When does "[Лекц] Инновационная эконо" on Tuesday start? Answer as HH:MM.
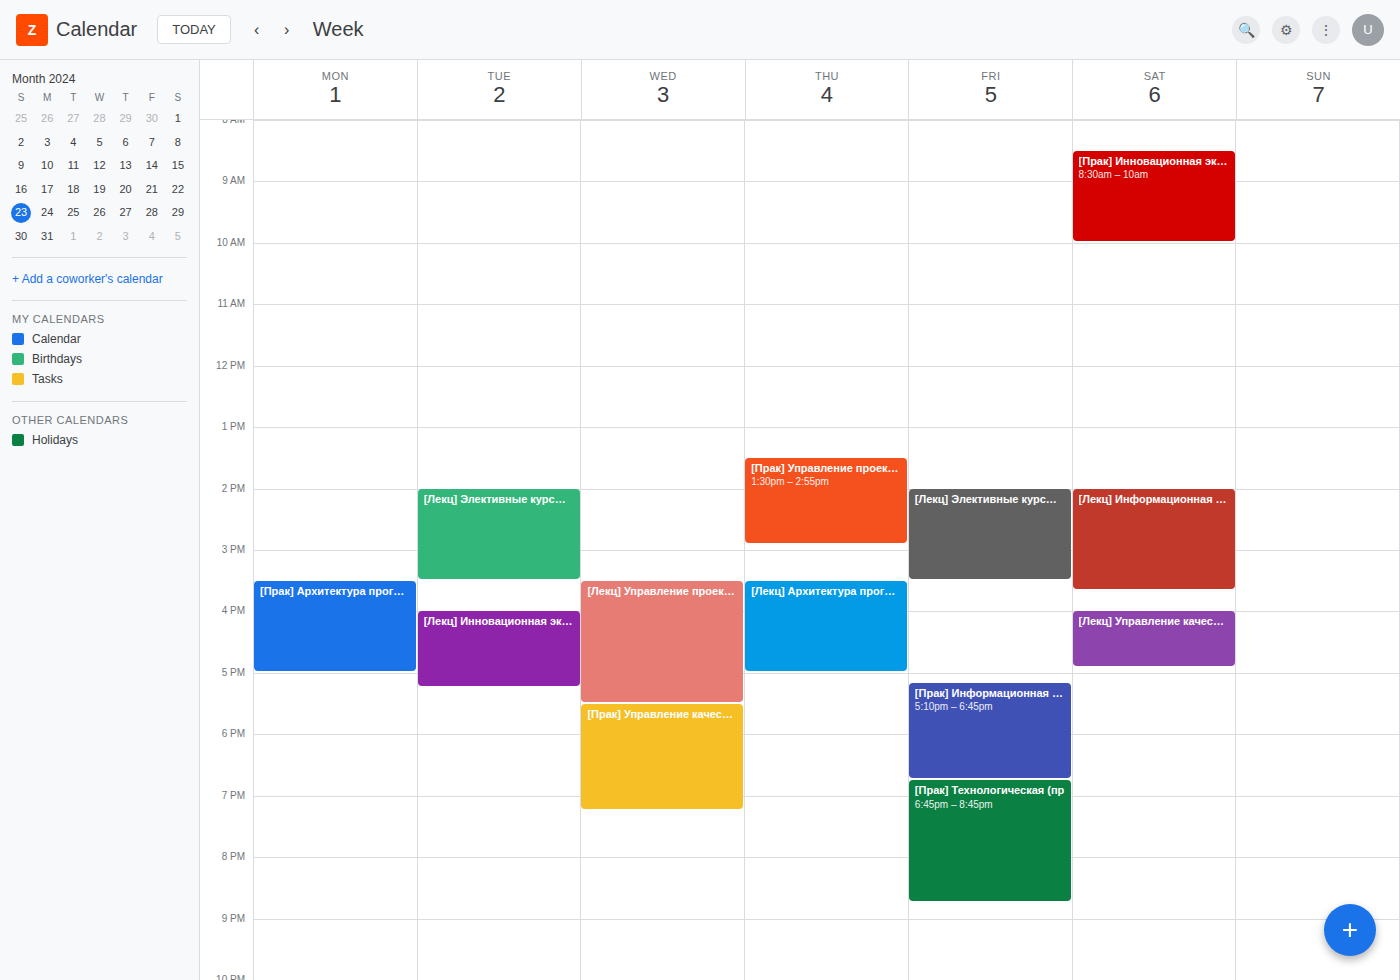
16:00